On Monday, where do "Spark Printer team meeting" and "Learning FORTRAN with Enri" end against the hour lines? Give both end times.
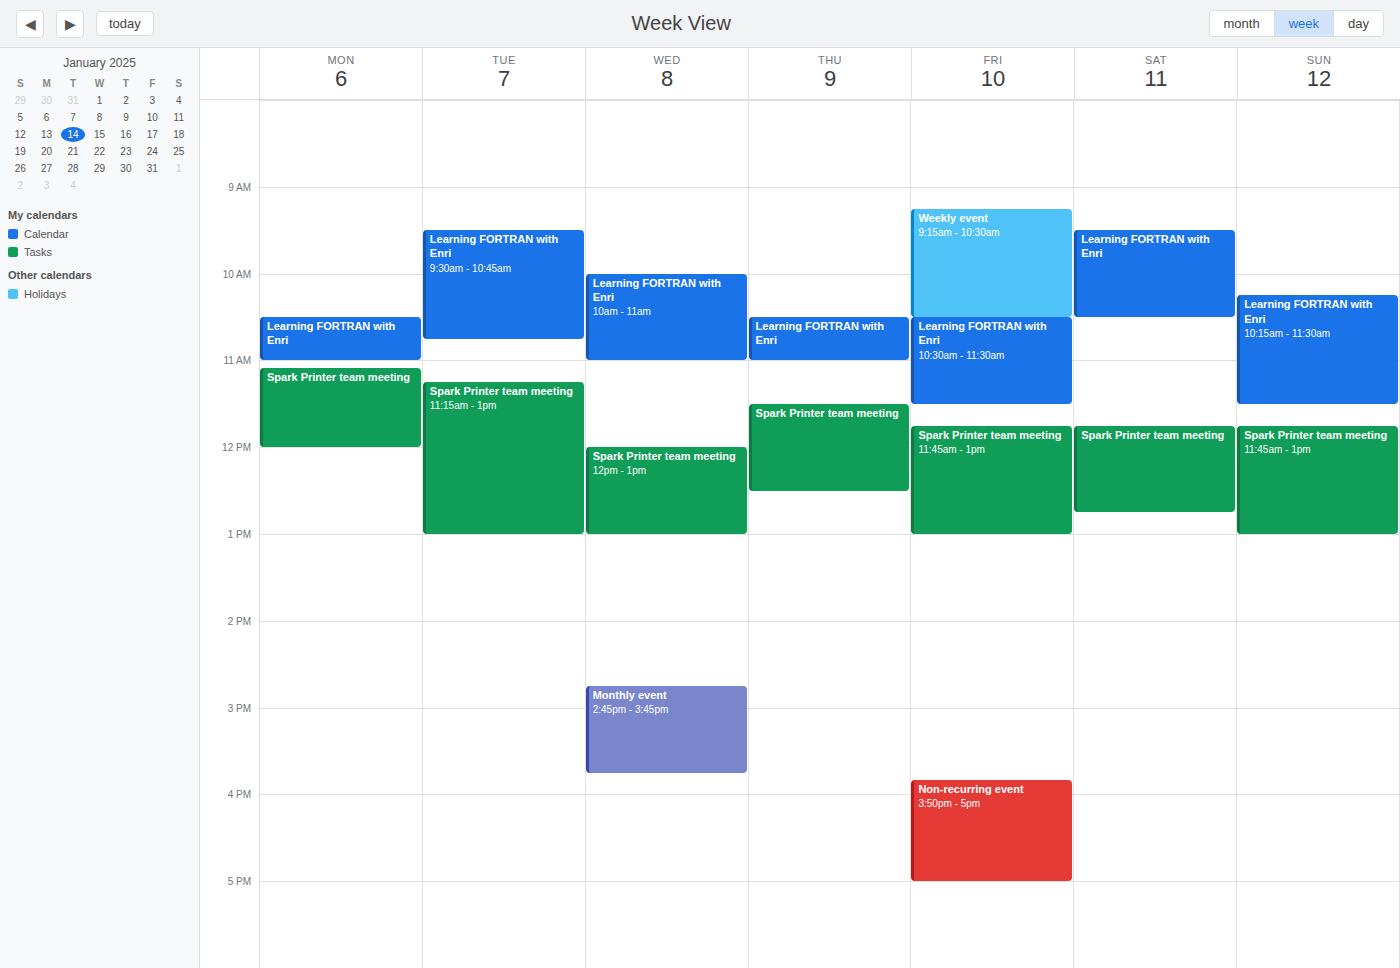
"Spark Printer team meeting": 12:00 PM, exactly on the 12 PM line. "Learning FORTRAN with Enri": 11:00 AM, exactly on the 11 AM line.